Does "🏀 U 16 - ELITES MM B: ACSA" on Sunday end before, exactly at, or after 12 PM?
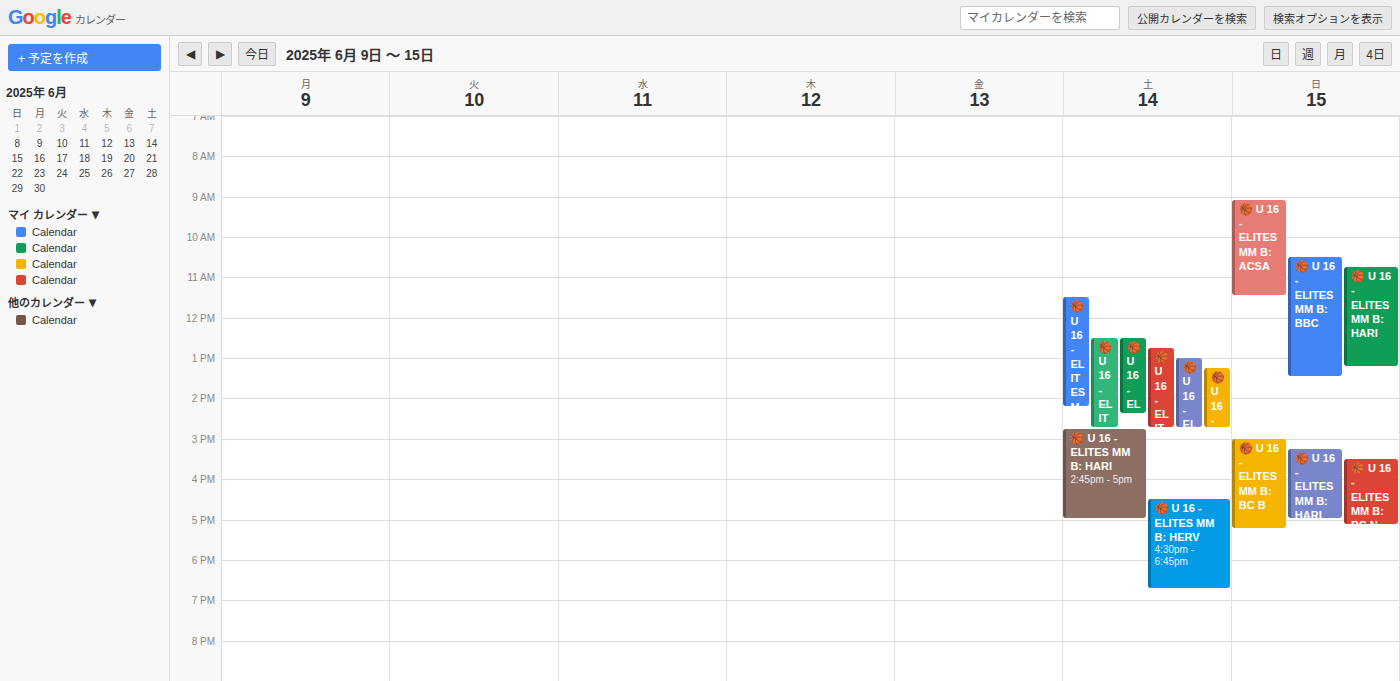
11:30 AM -- before 12 PM, 30 minutes above the 12 PM line.